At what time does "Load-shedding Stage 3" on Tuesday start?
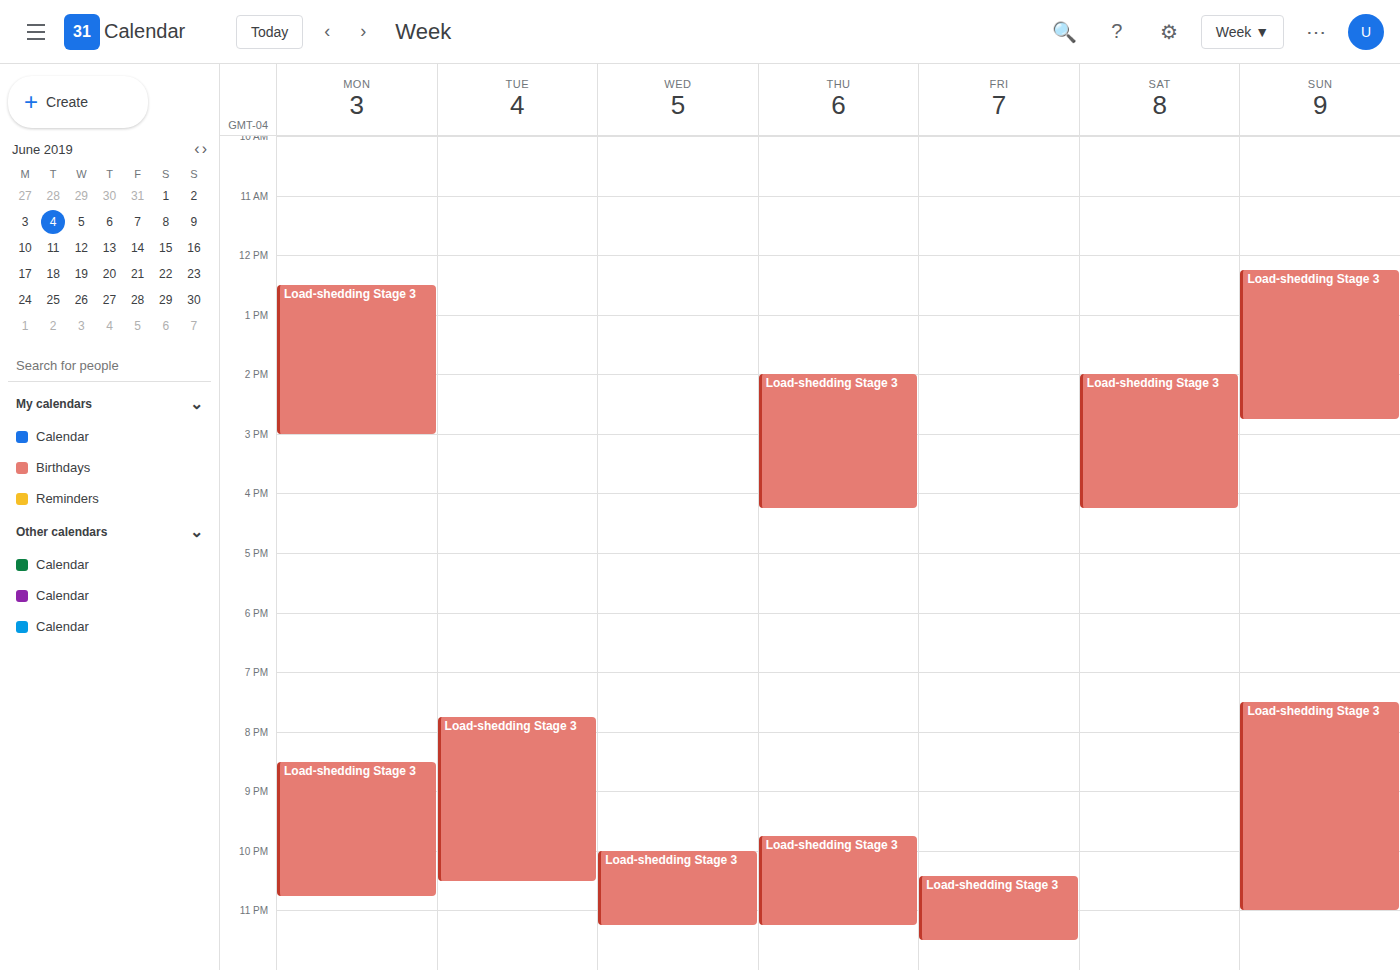
7:45 PM